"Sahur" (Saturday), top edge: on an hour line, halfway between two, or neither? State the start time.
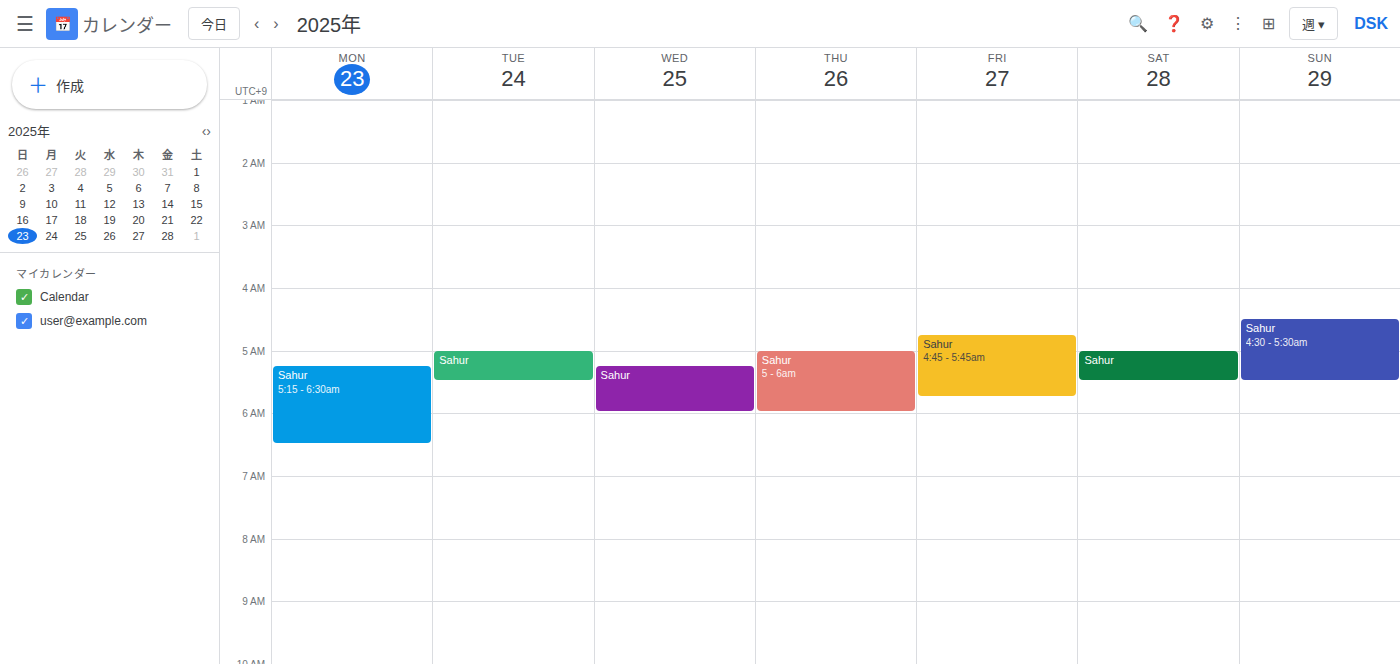
5:00 AM -- exactly on the 5 AM line.